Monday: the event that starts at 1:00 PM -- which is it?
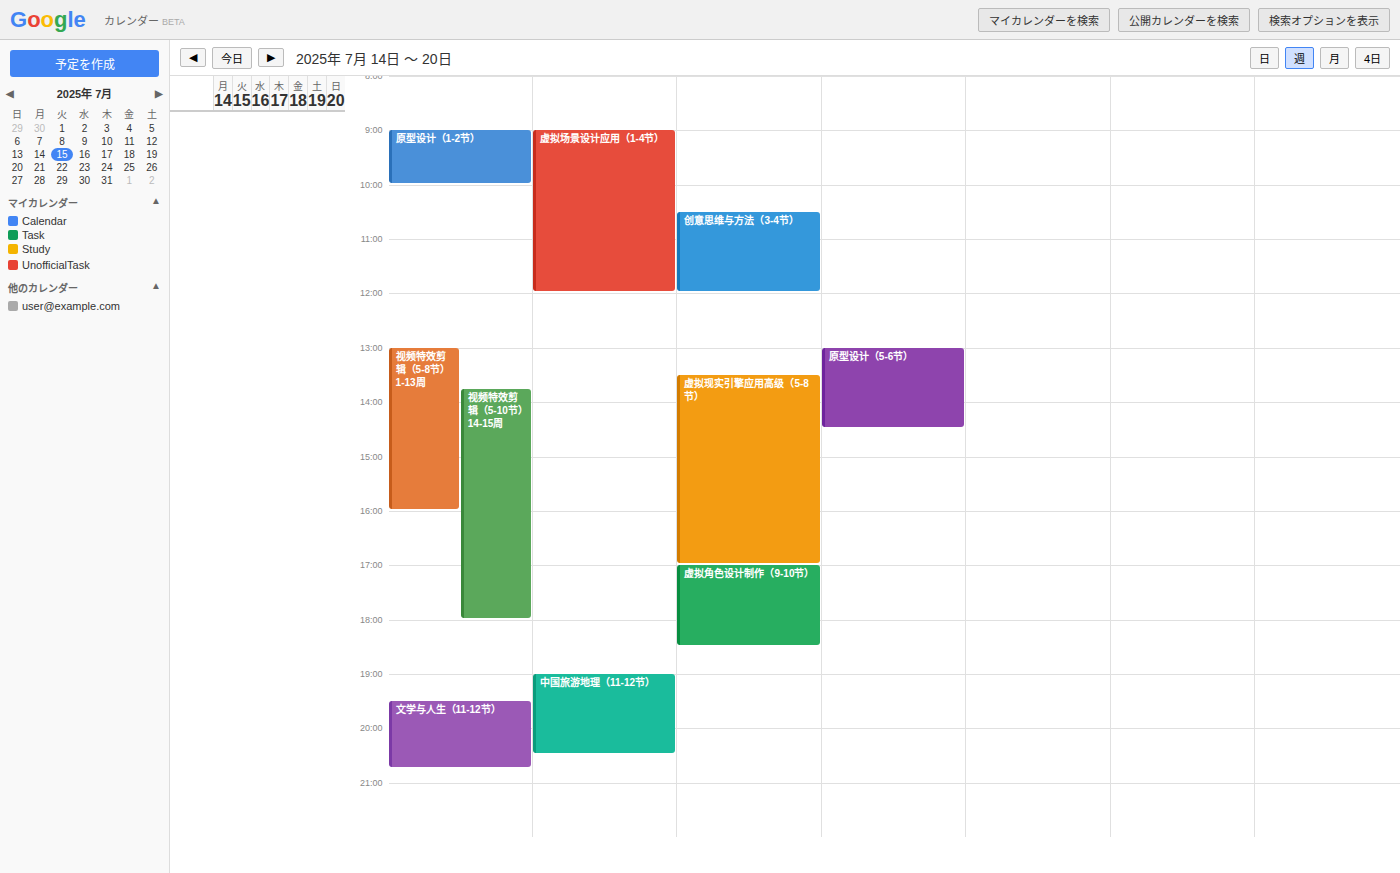
"视频特效剪辑（5-8节）1-13周"